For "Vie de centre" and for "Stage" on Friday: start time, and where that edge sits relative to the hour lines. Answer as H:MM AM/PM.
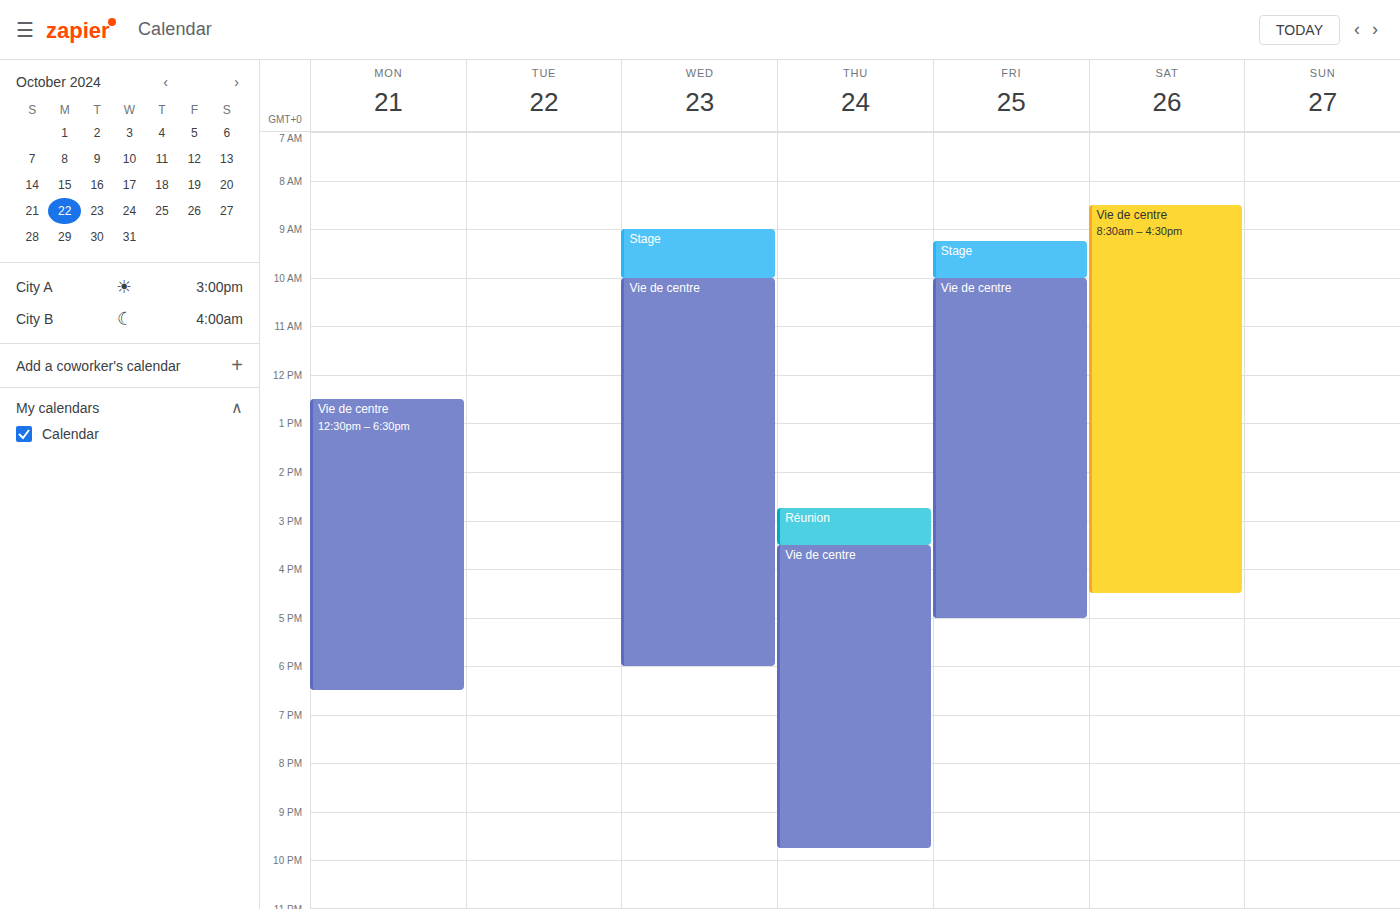
"Vie de centre": 10:00 AM, exactly on the 10 AM line. "Stage": 9:15 AM, neither: a quarter of the way from the 9 AM line to the 10 AM line.